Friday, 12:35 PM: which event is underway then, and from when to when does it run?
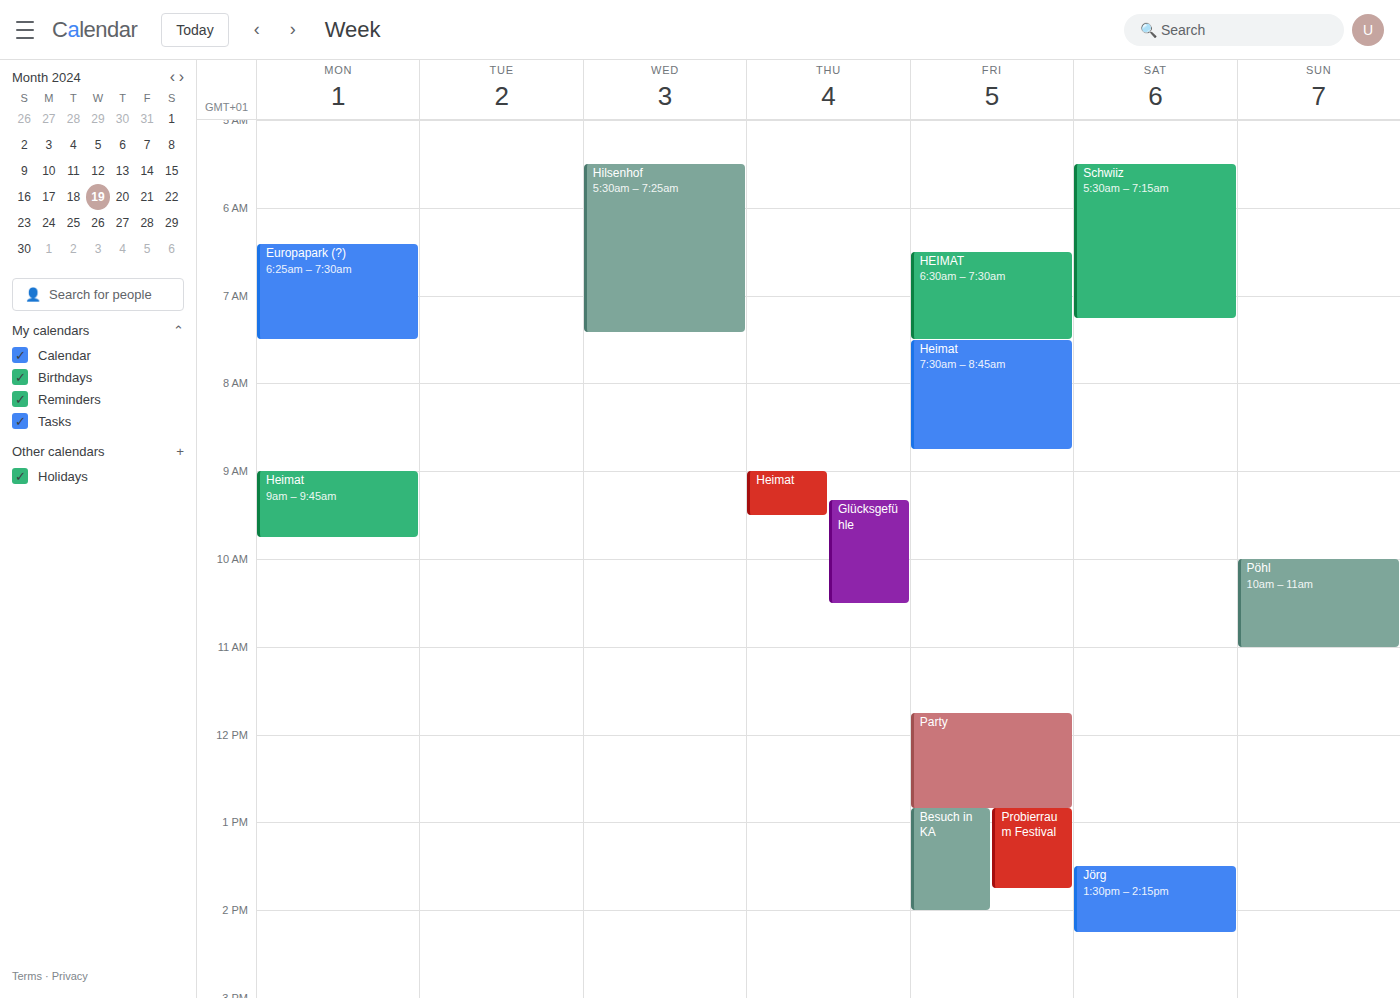
"Party", 11:45 AM to 12:50 PM